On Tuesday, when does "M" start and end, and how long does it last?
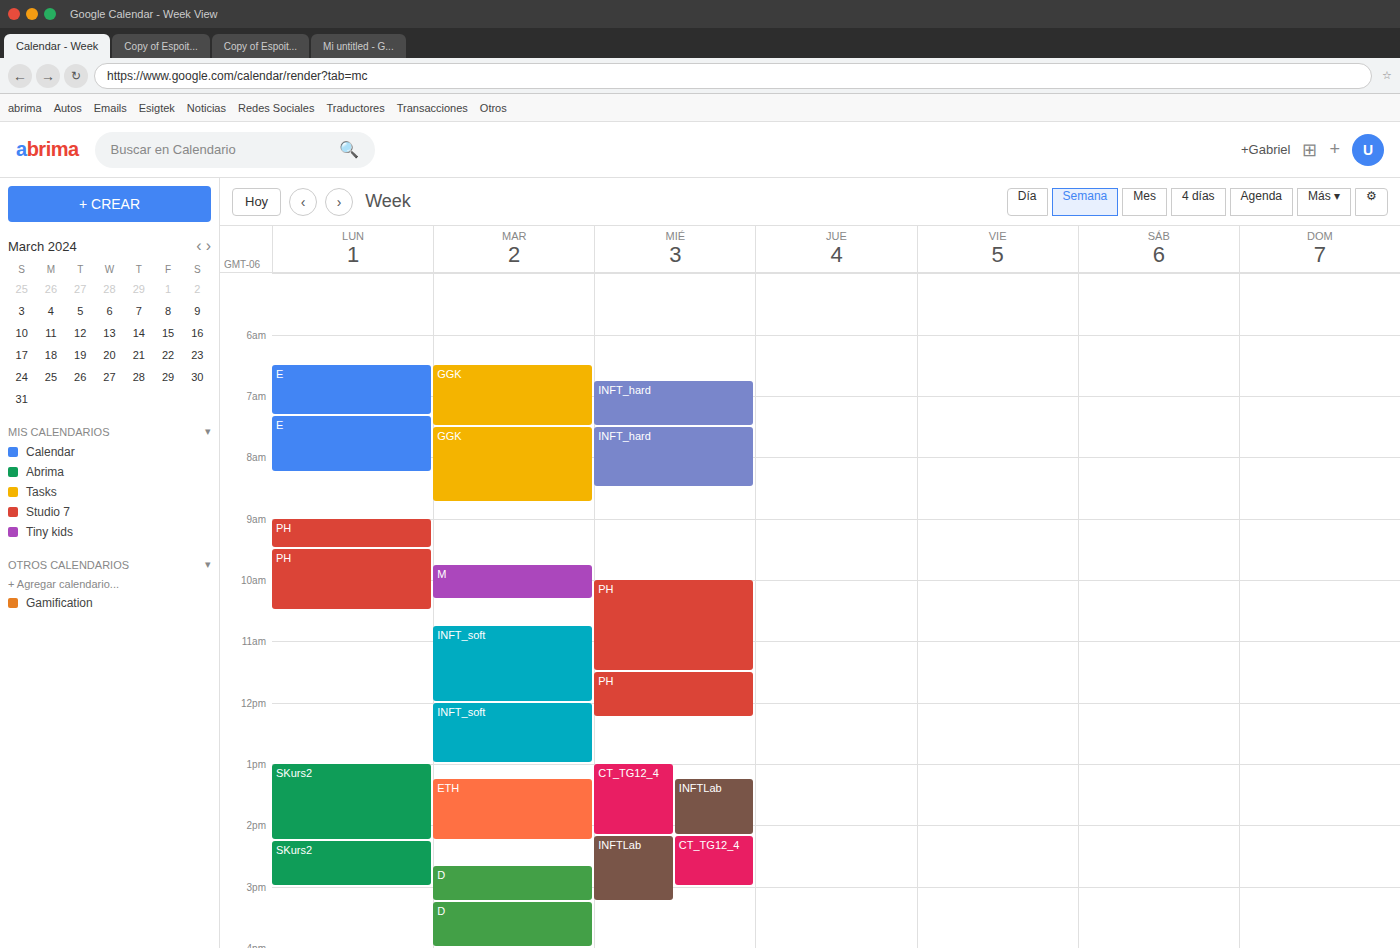
9:45 AM to 10:20 AM, 35 minutes